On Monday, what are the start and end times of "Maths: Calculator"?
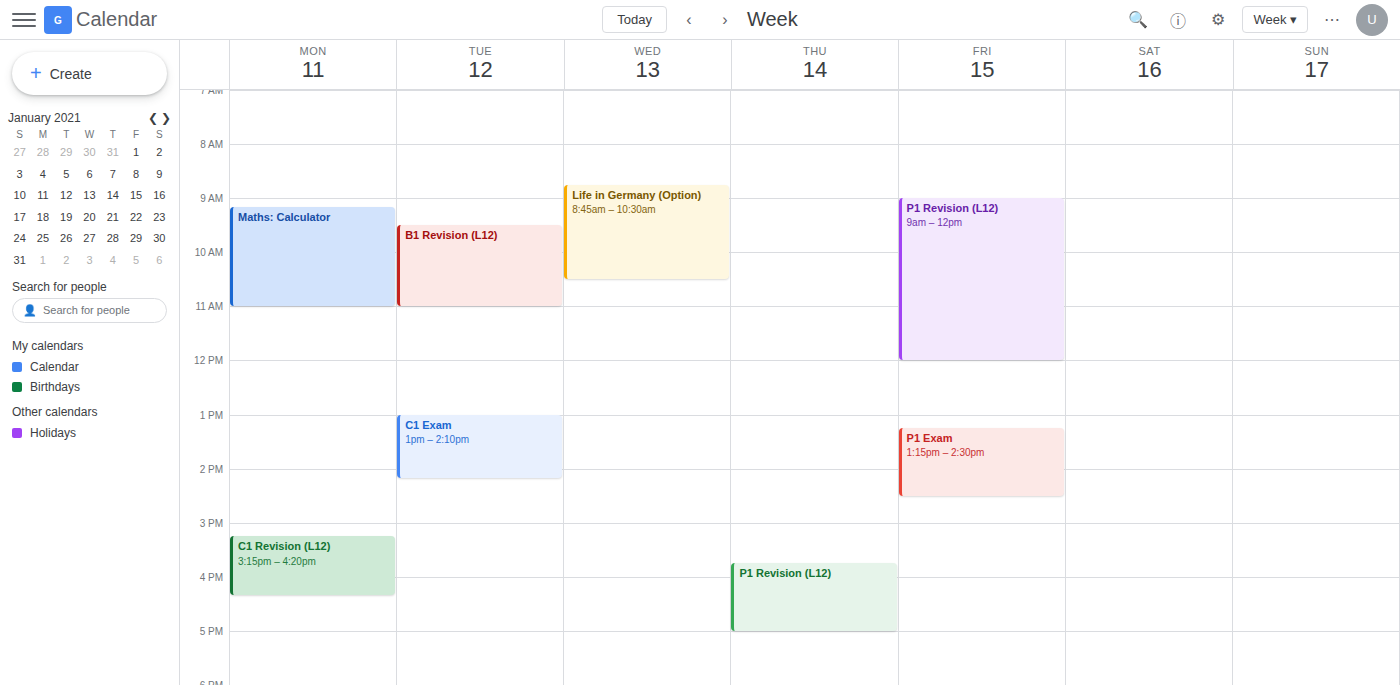
9:10 AM to 11:00 AM